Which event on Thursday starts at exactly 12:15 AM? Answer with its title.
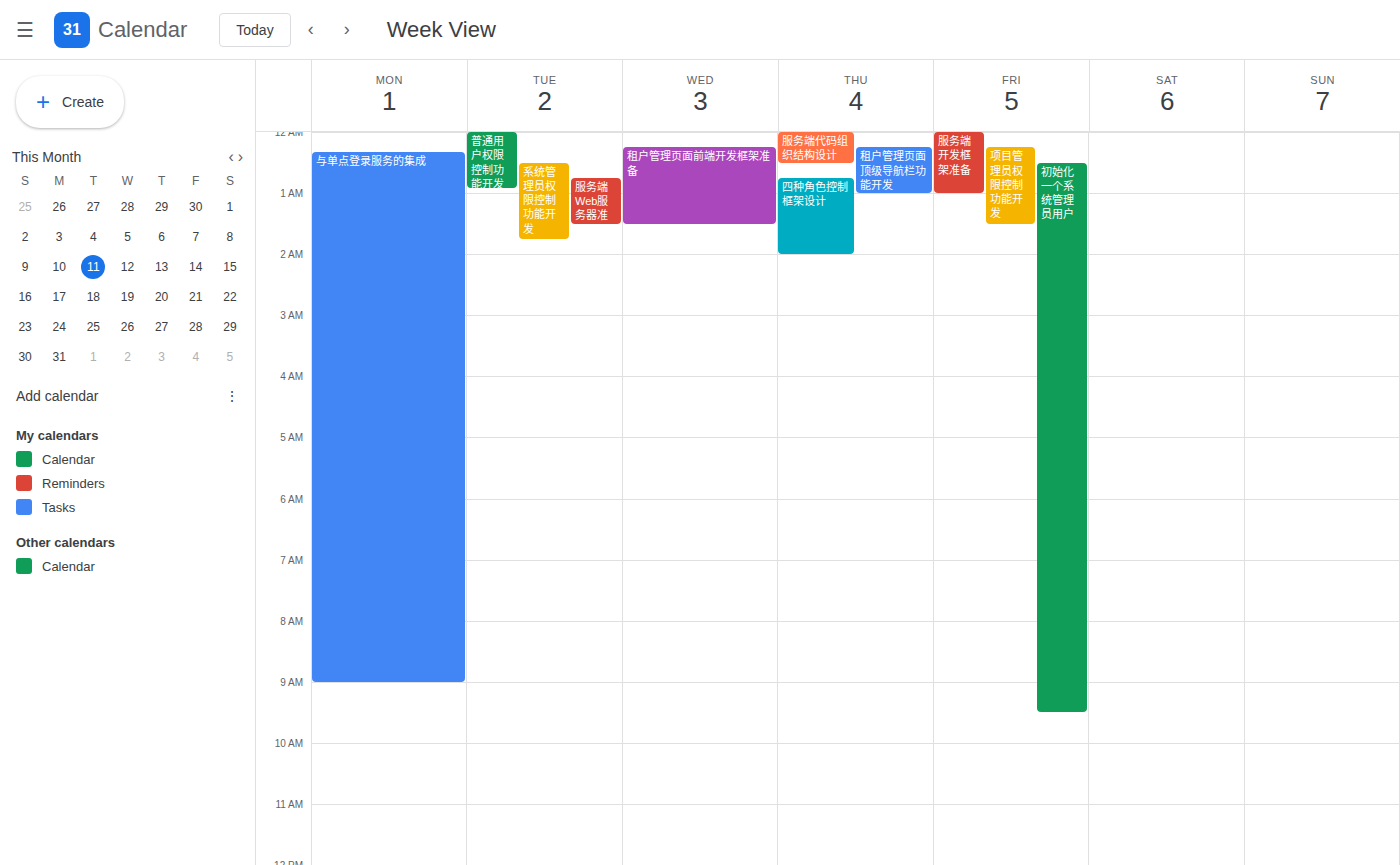
"租户管理页面顶级导航栏功能开发"